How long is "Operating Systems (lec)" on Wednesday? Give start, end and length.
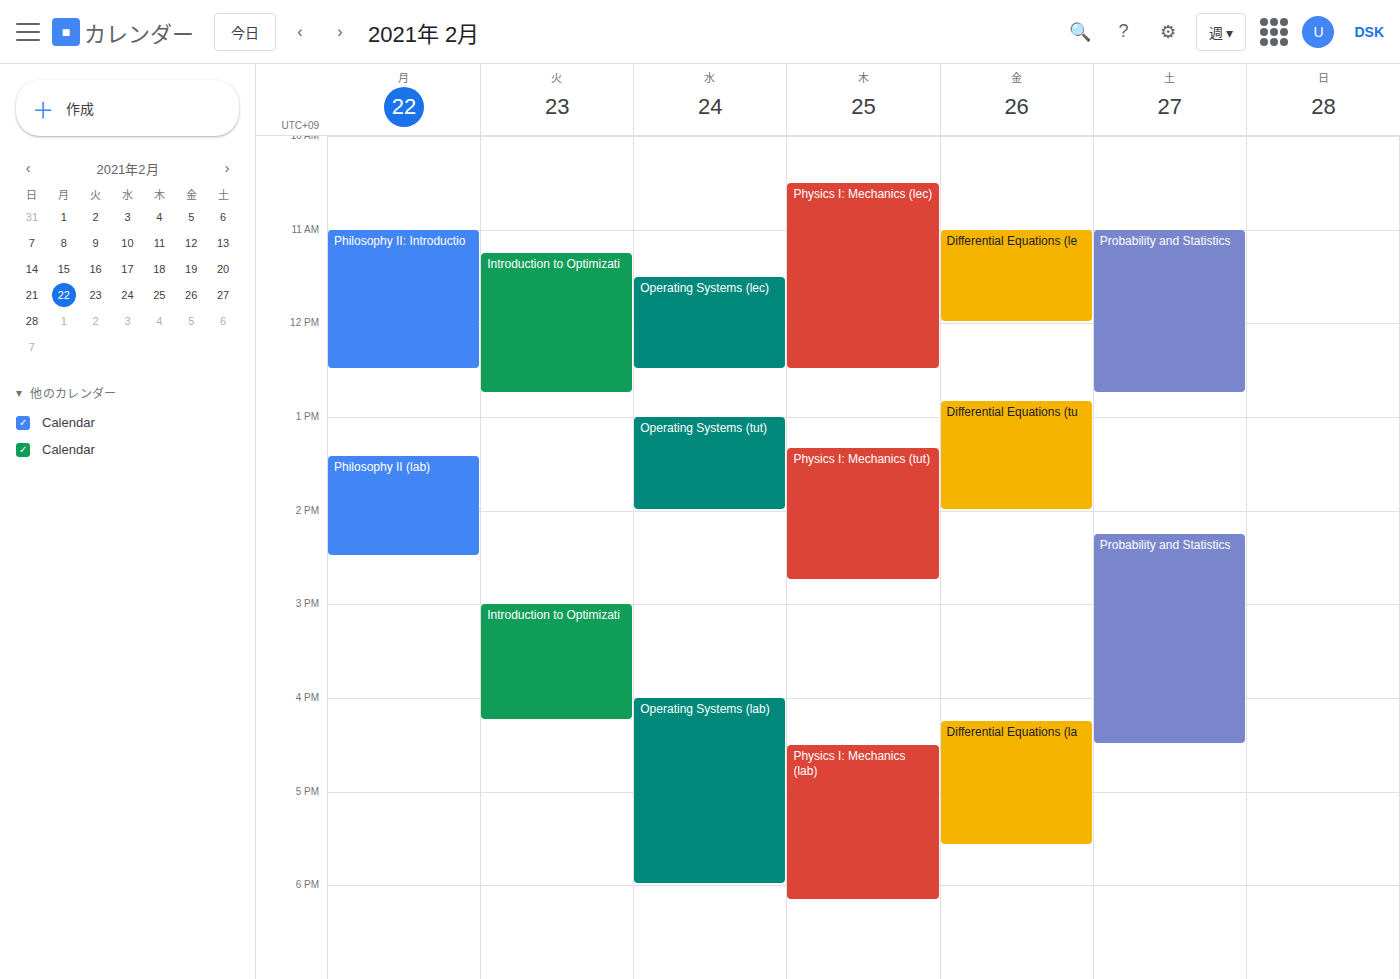
11:30 AM to 12:30 PM, 1 hour